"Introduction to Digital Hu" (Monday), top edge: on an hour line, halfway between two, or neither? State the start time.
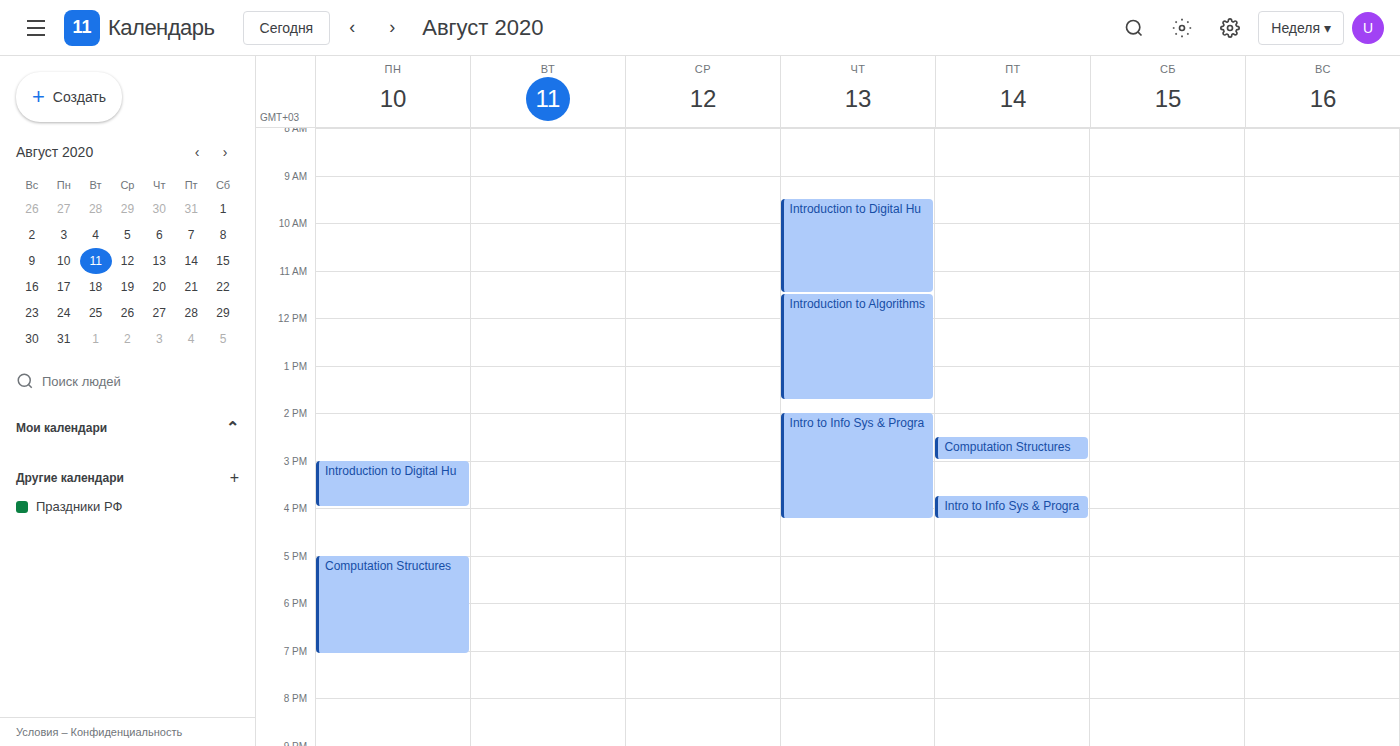
3:00 PM -- exactly on the 3 PM line.